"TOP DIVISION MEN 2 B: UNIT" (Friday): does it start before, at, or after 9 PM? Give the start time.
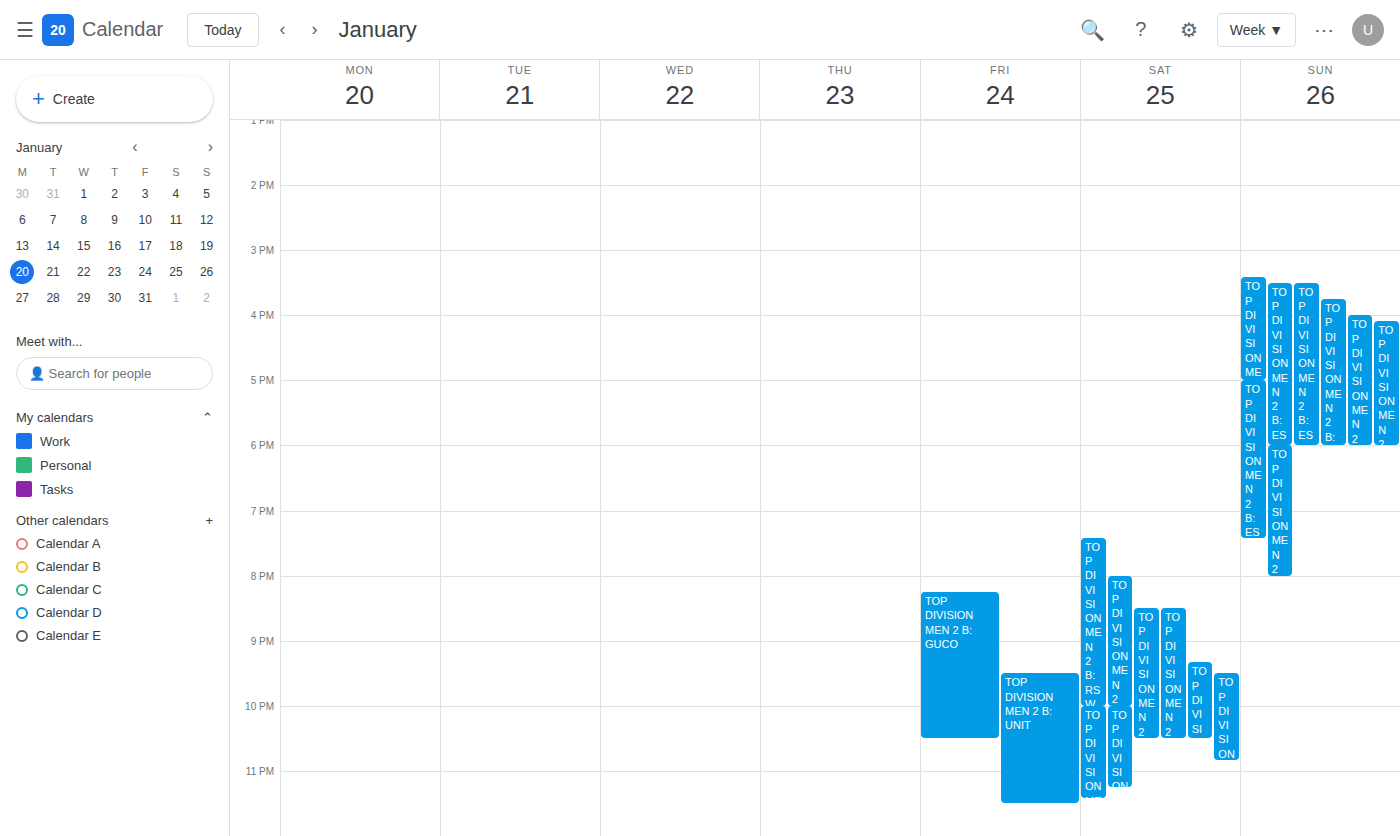
9:30 PM -- after 9 PM, 30 minutes below the 9 PM line.